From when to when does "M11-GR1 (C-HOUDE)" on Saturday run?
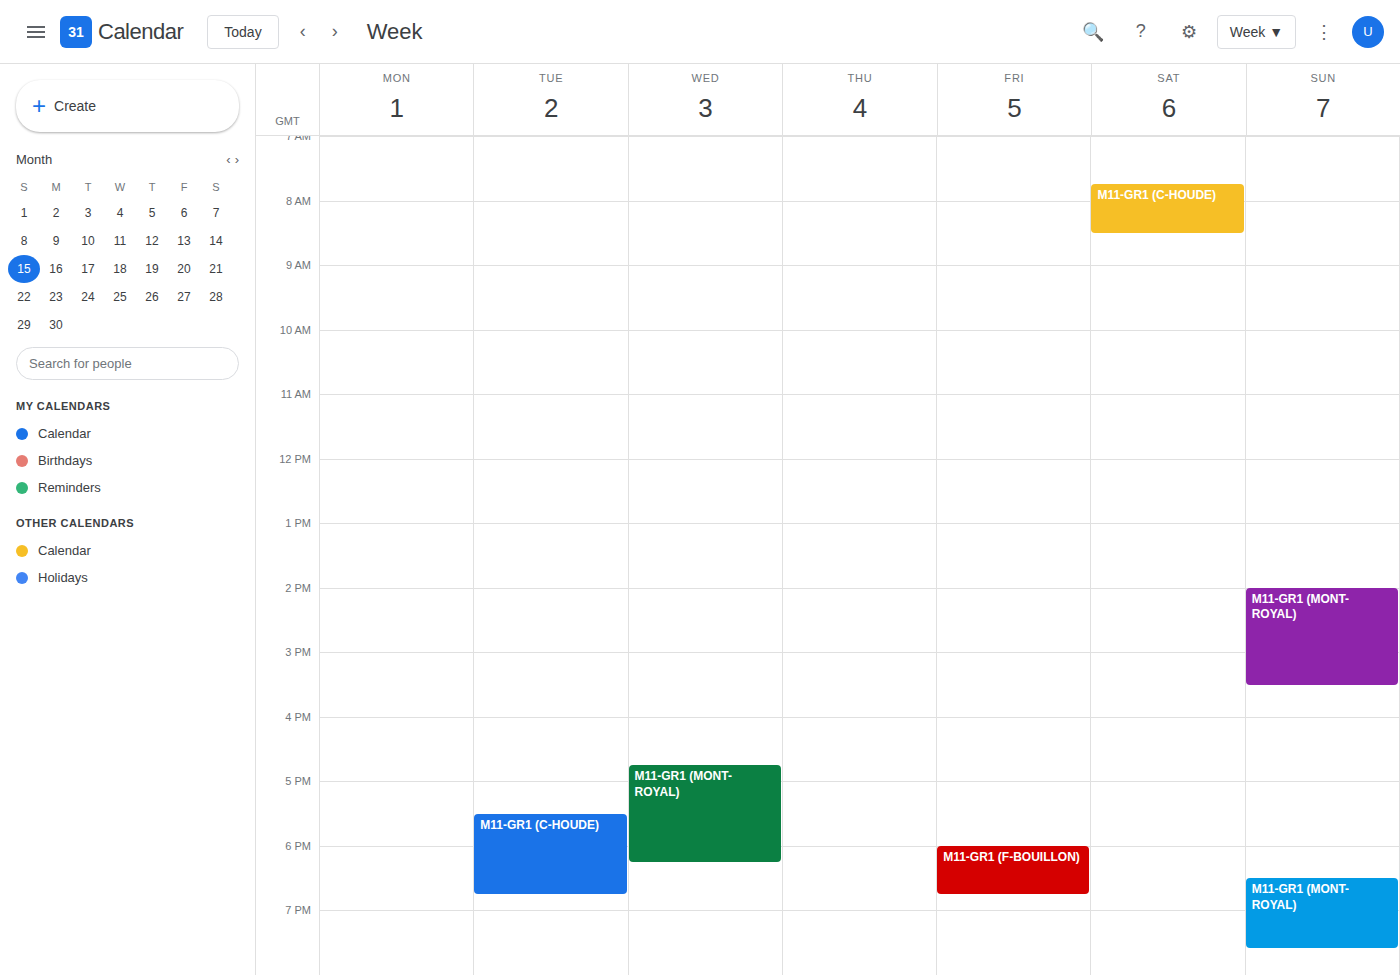
7:45 AM to 8:30 AM